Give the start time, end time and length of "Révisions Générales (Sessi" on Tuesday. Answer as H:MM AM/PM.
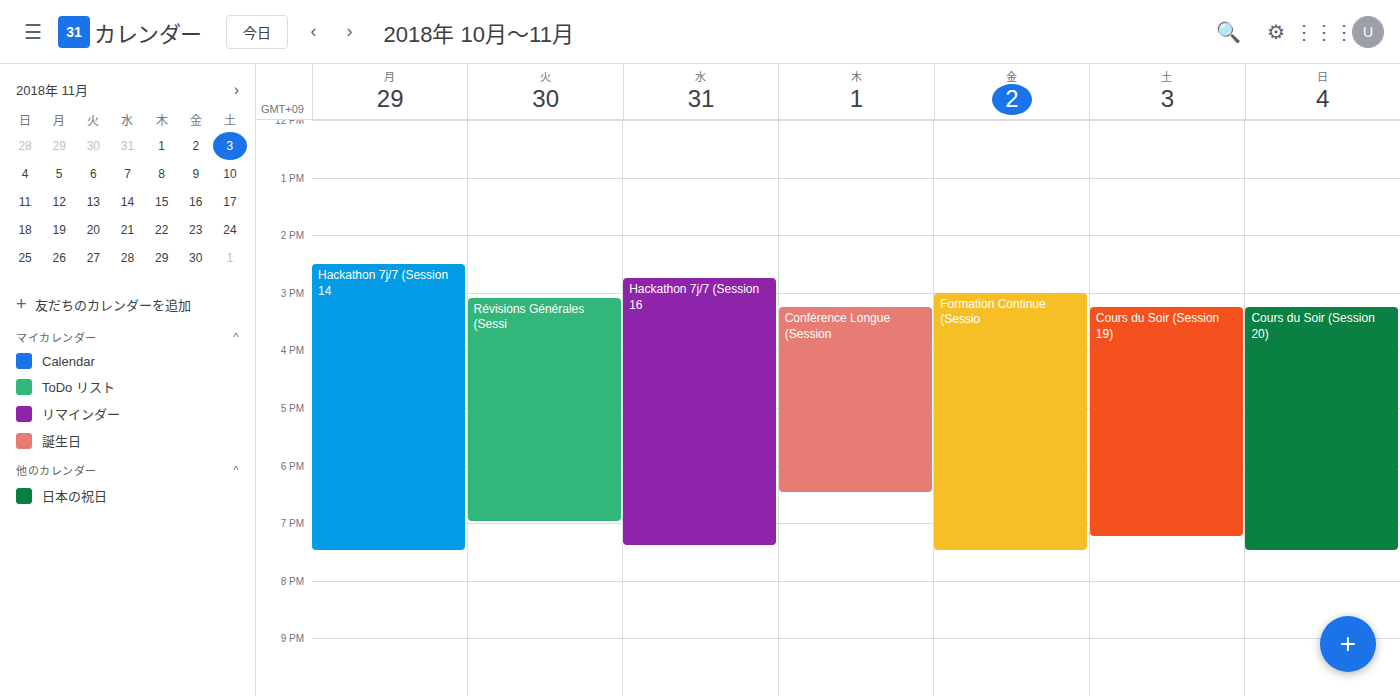
3:05 PM to 7:00 PM, 3 hours 55 minutes